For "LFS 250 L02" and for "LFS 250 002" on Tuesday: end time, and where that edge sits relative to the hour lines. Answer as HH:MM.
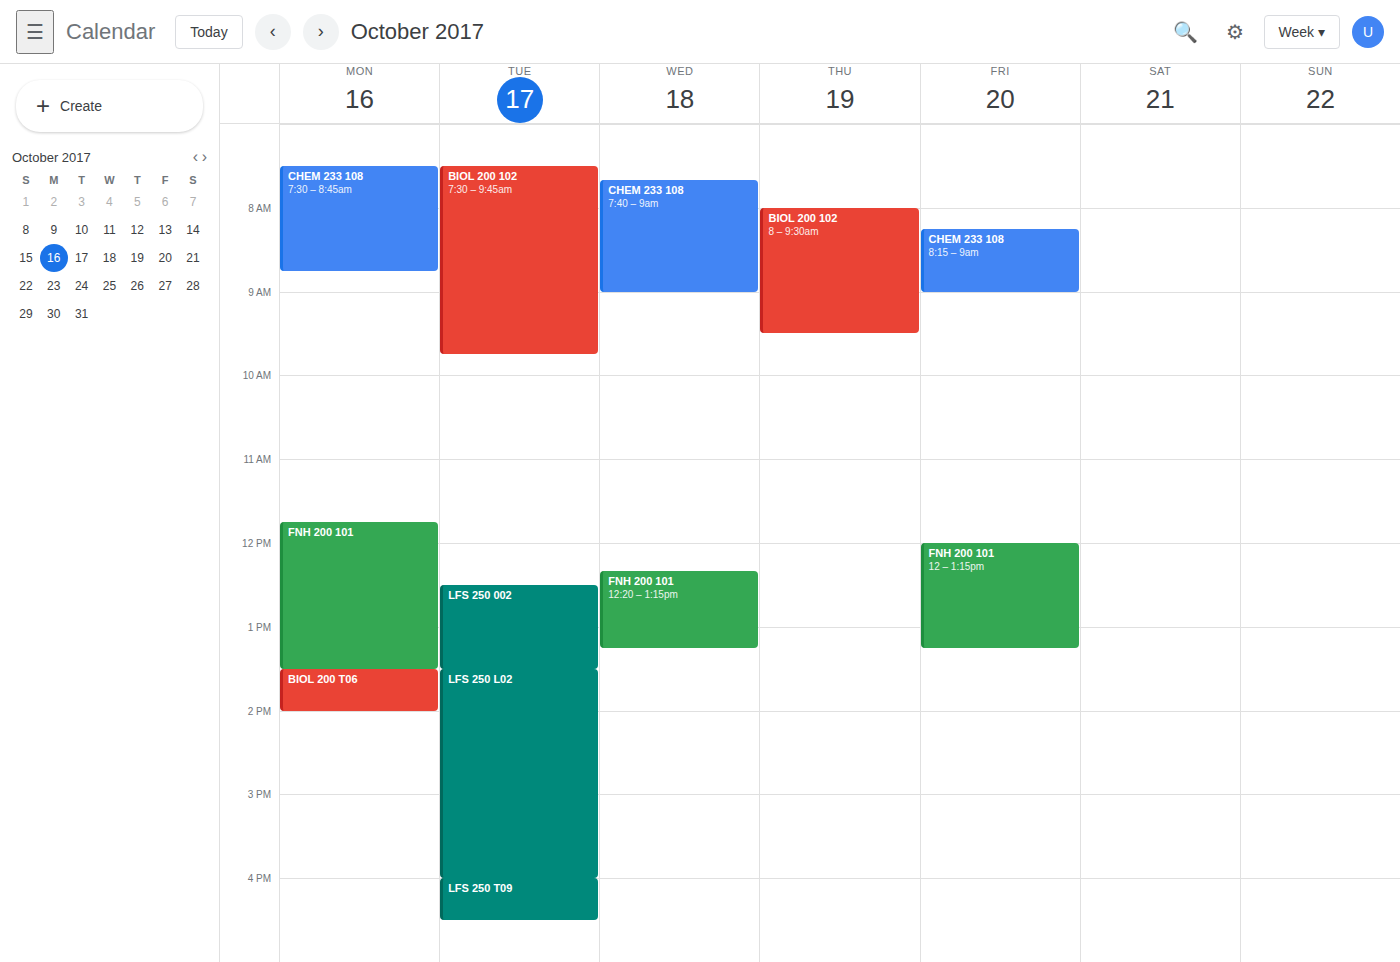
"LFS 250 L02": 16:00, exactly on the 16:00 line. "LFS 250 002": 13:30, halfway between the 13:00 and 14:00 lines.